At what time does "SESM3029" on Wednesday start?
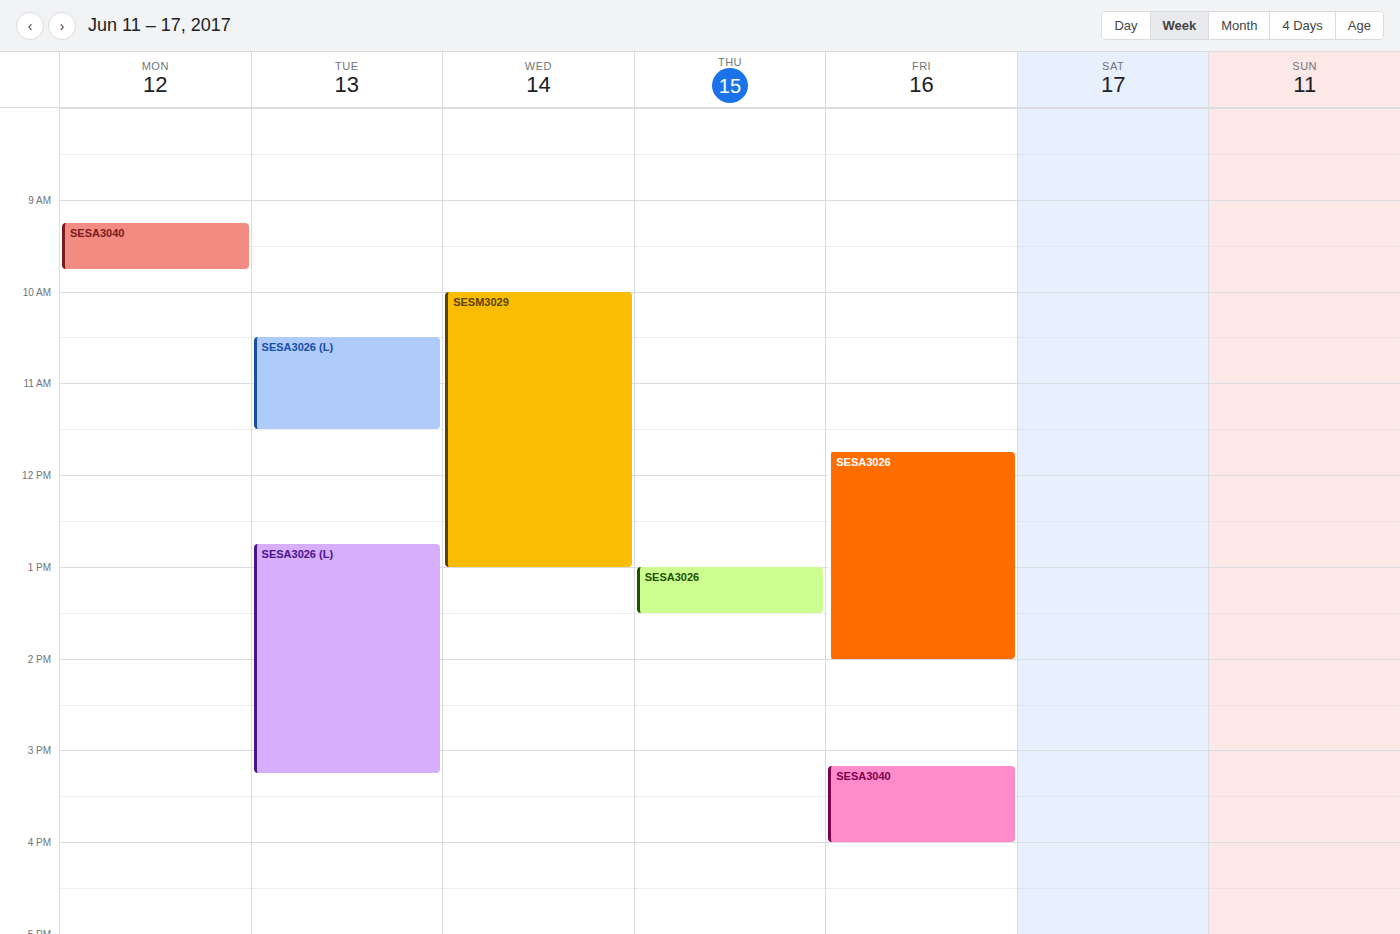
10:00 AM